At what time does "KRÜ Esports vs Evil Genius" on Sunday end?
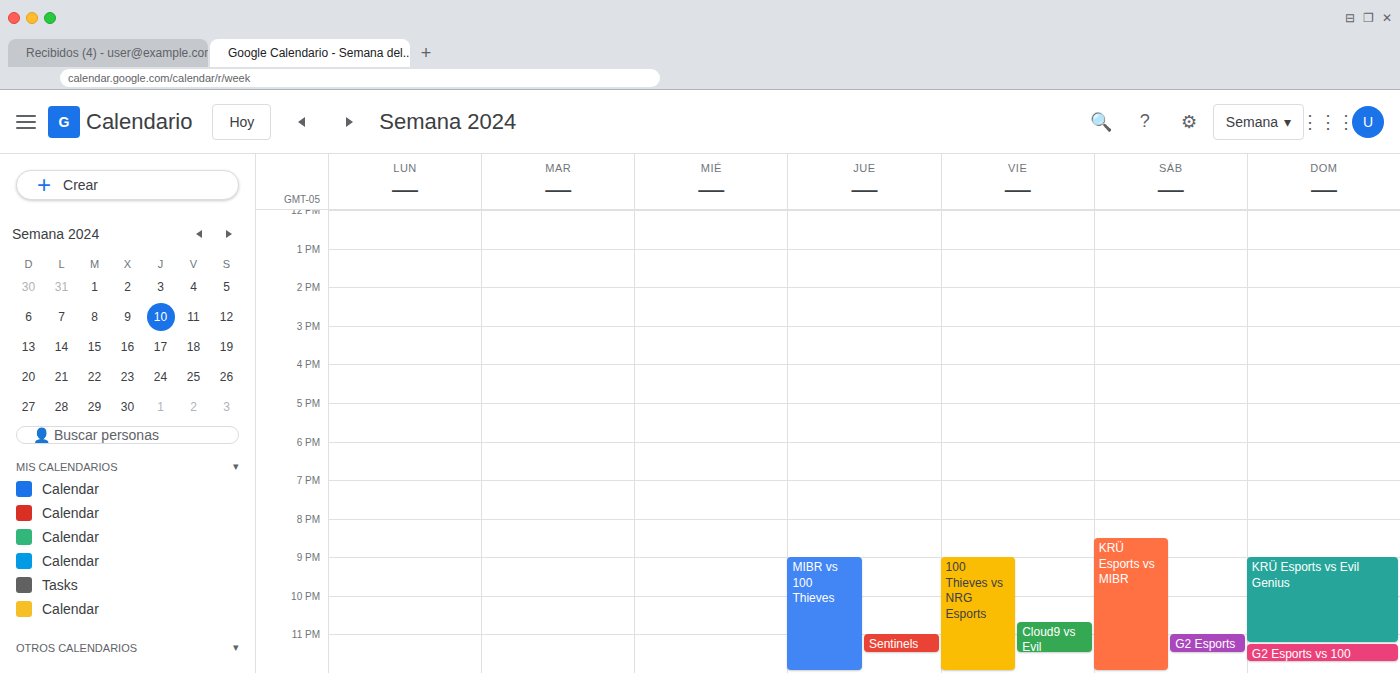
11:15 PM